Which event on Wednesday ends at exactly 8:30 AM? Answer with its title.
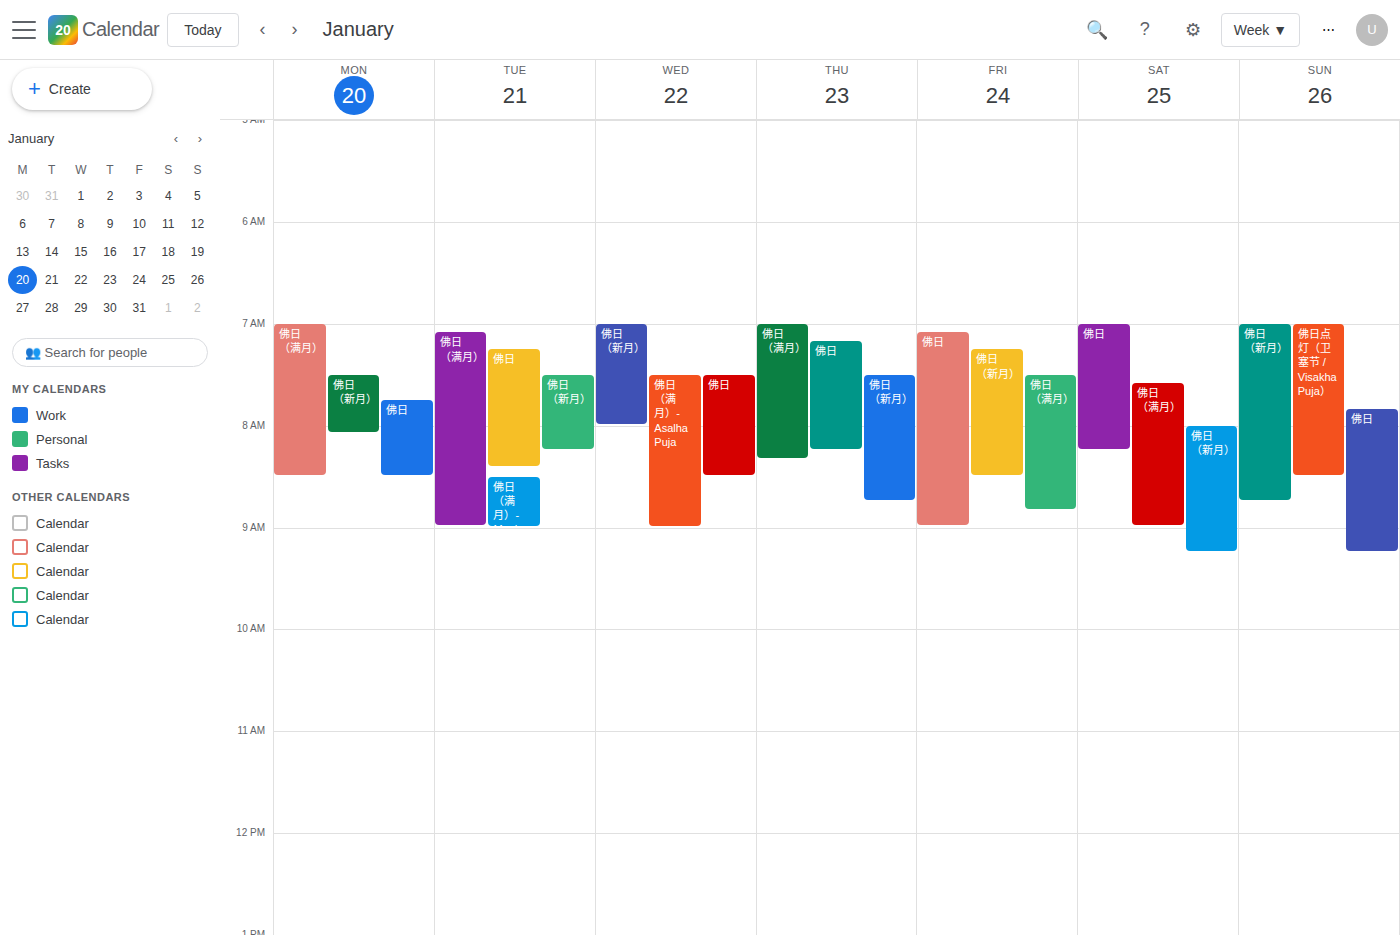
"佛日"